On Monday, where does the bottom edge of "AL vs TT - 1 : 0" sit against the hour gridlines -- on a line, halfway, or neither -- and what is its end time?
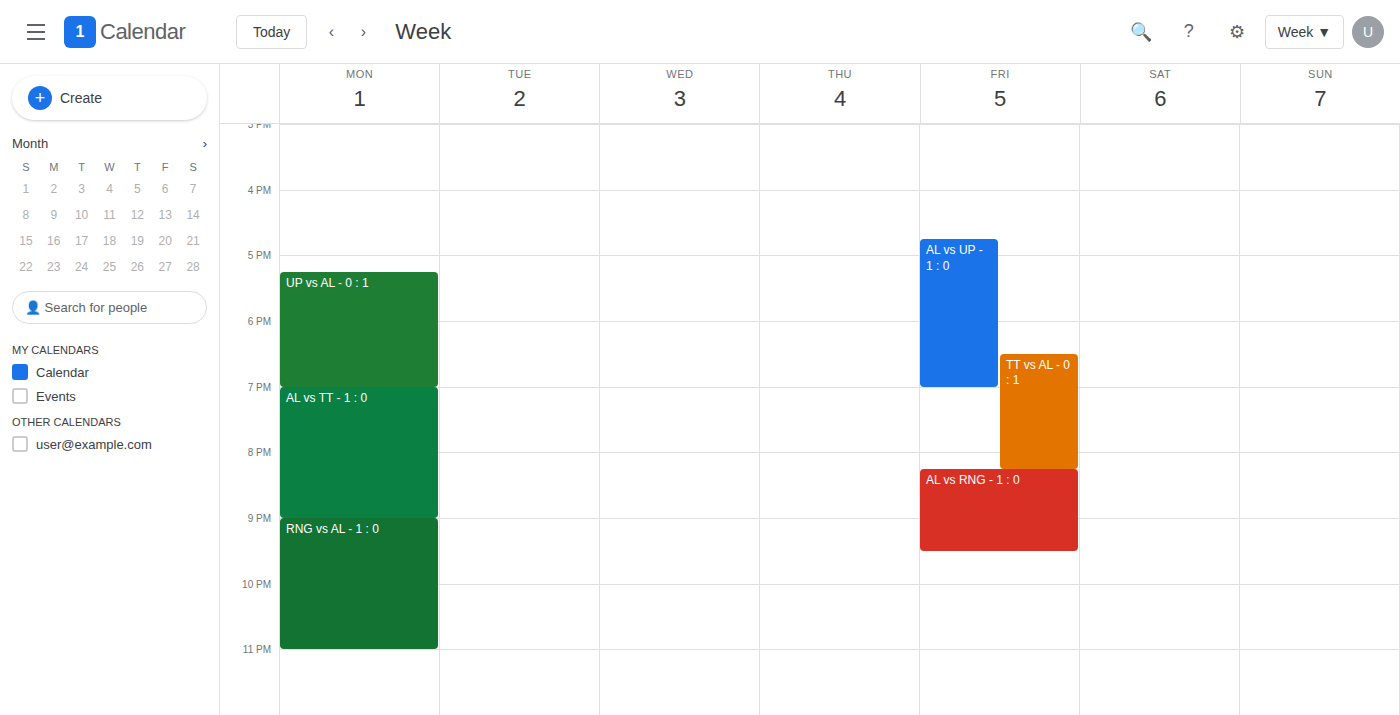
9:00 PM -- exactly on the 9 PM line.